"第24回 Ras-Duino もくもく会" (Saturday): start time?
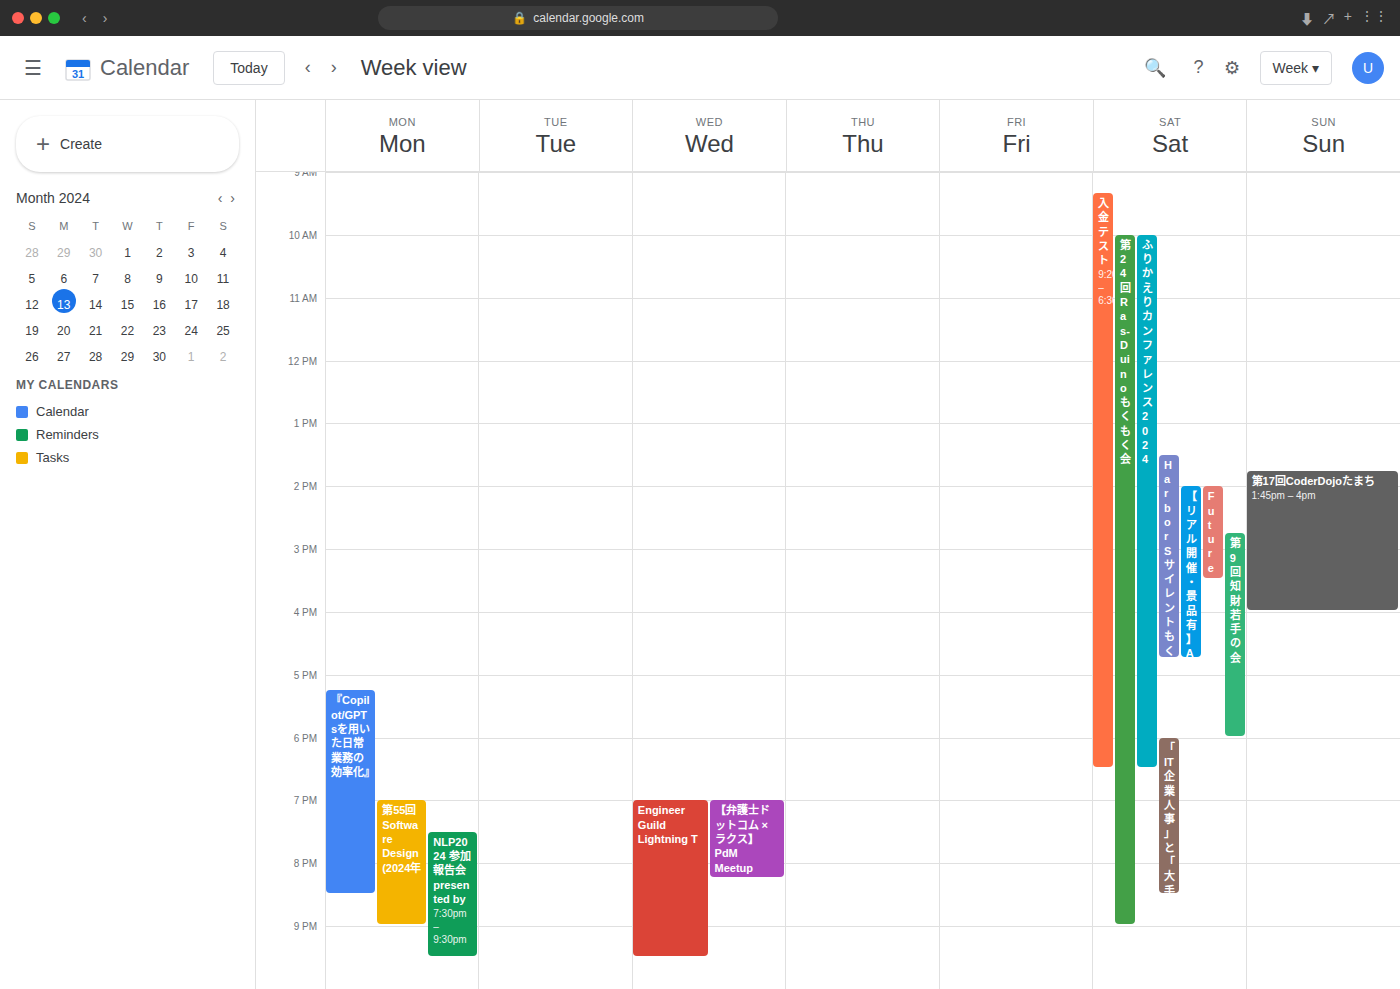
10:00